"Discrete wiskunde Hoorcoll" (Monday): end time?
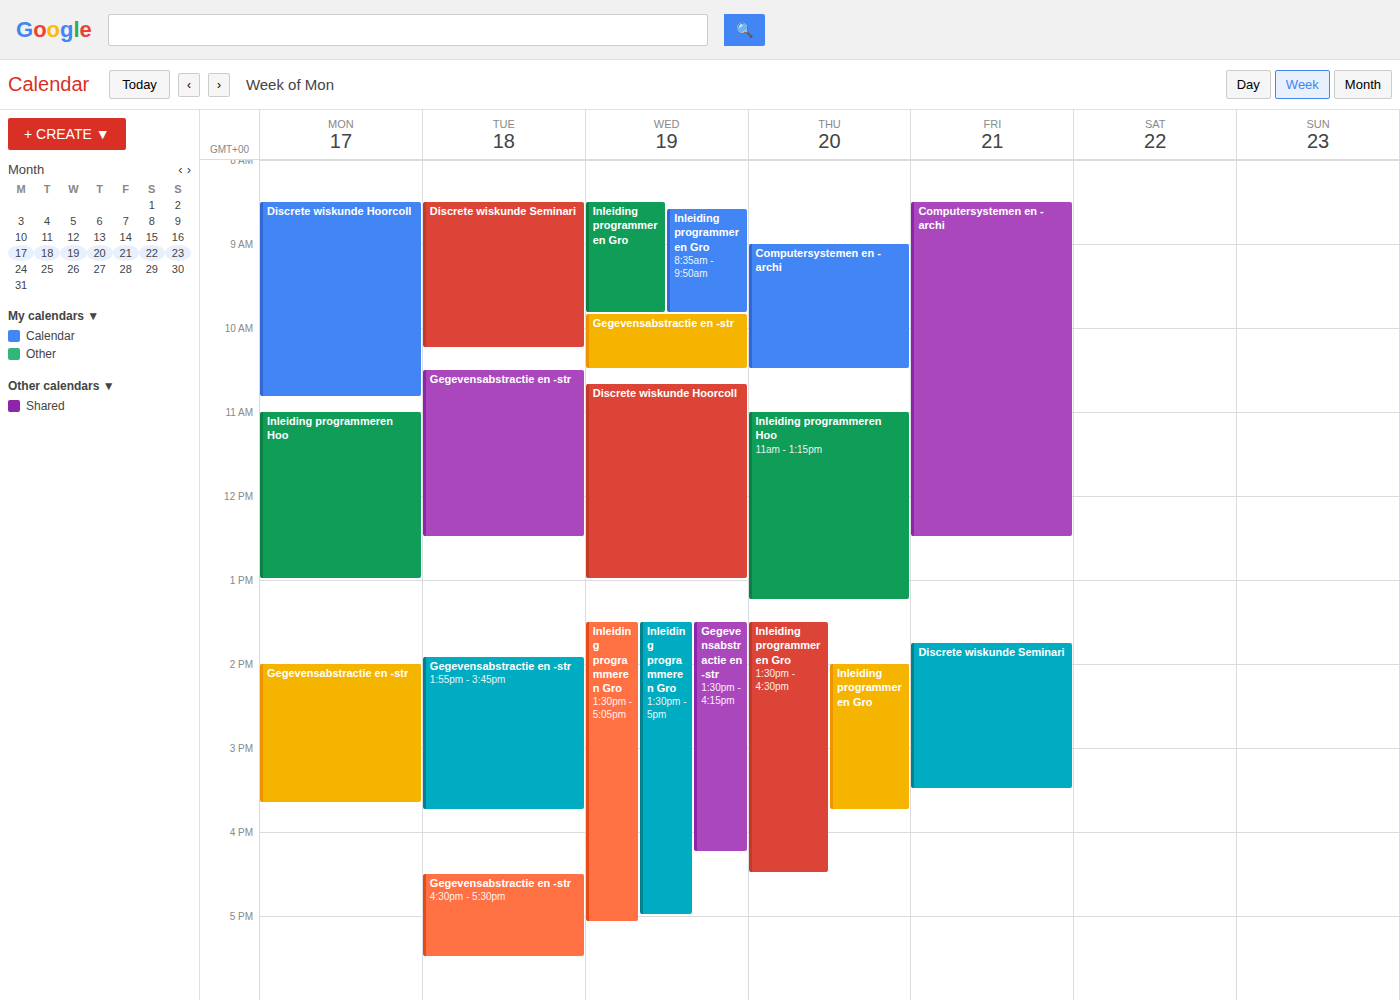
10:50 AM